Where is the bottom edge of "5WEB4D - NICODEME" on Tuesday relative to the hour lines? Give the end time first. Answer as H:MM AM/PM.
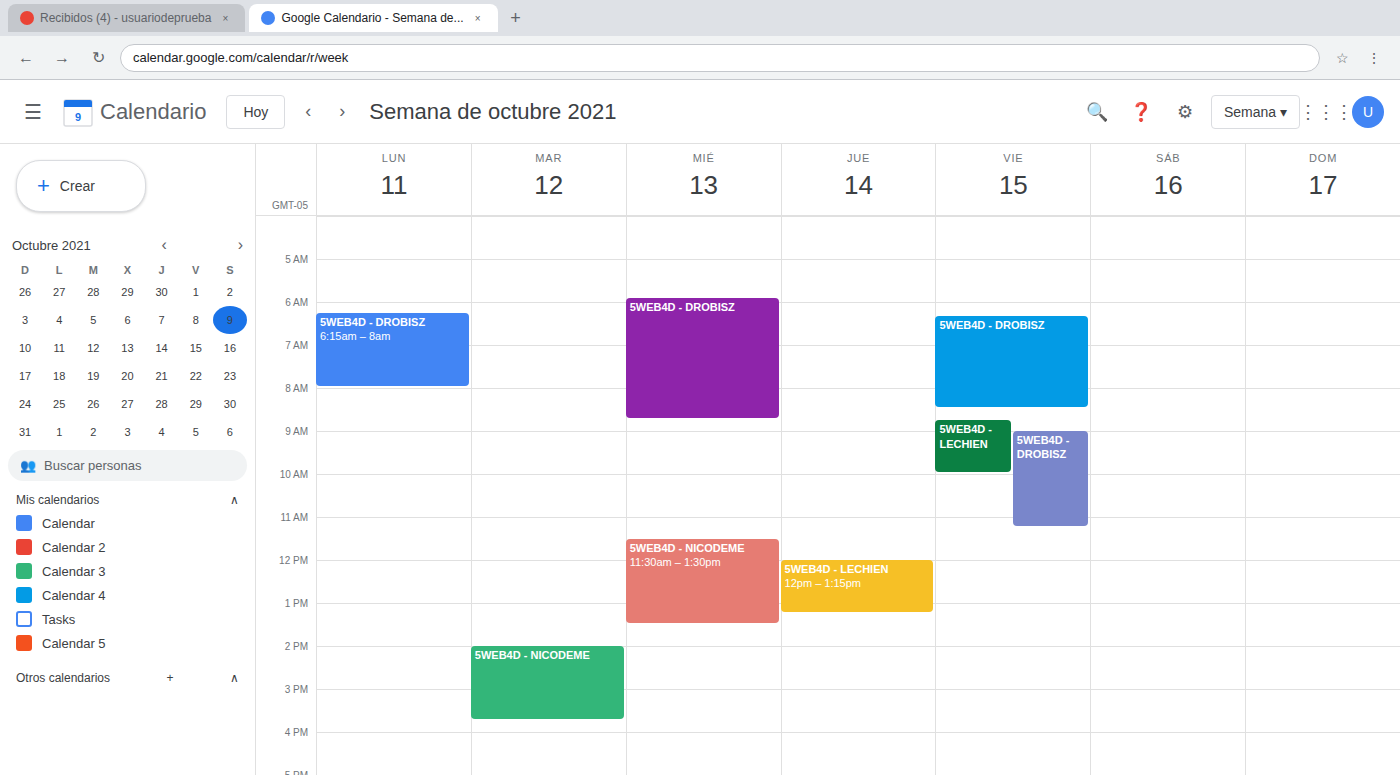
3:45 PM -- neither: three quarters of the way from the 3 PM line to the 4 PM line.